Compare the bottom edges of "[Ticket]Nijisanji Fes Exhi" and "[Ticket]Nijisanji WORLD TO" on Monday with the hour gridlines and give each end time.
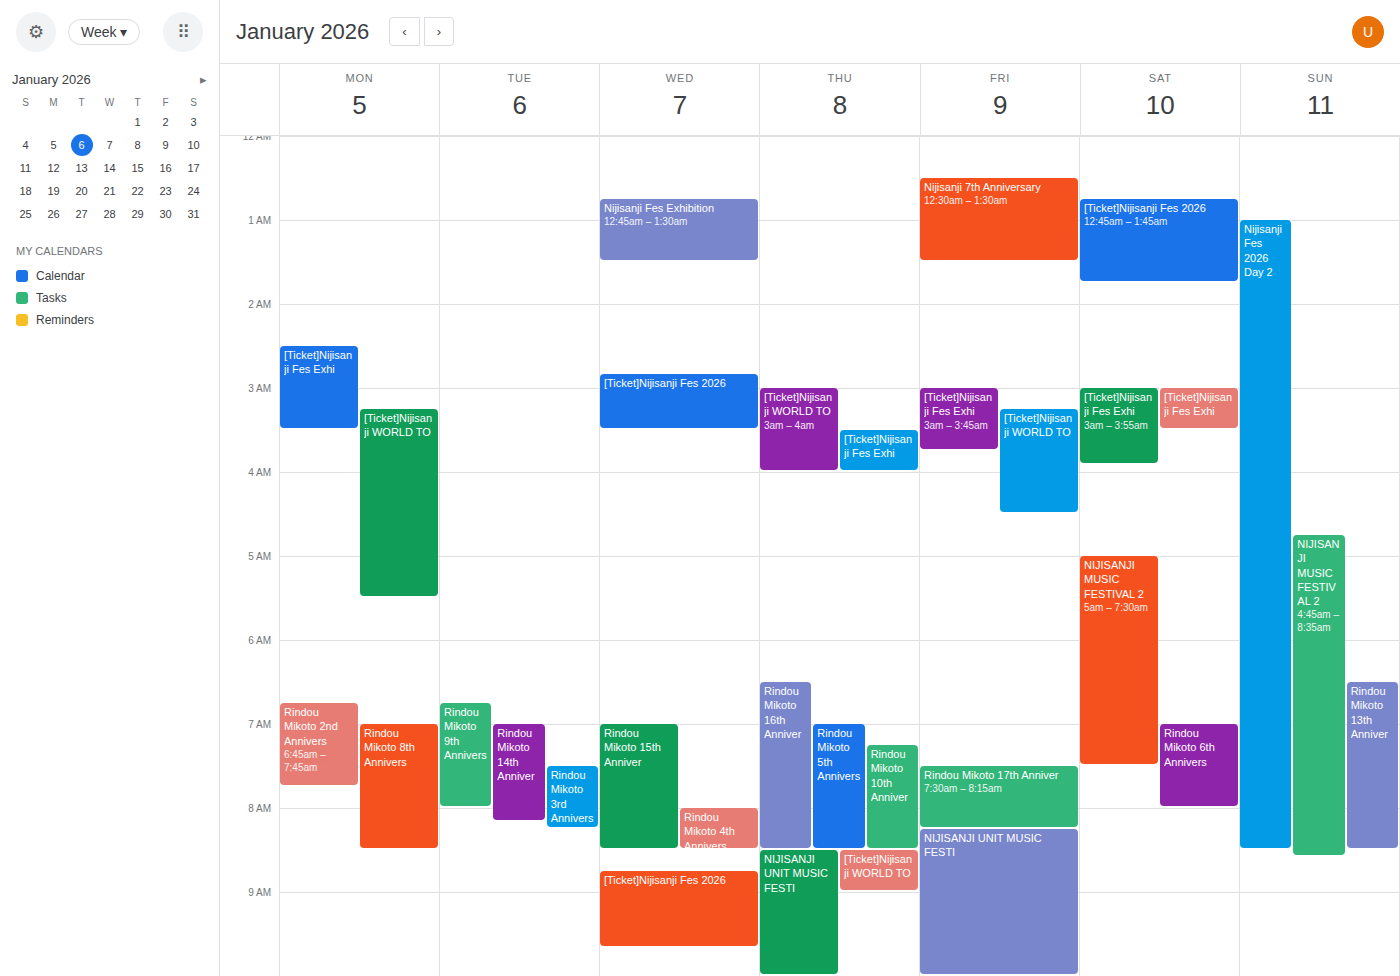
"[Ticket]Nijisanji Fes Exhi": 3:30 AM, halfway between the 3 AM and 4 AM lines. "[Ticket]Nijisanji WORLD TO": 5:30 AM, halfway between the 5 AM and 6 AM lines.